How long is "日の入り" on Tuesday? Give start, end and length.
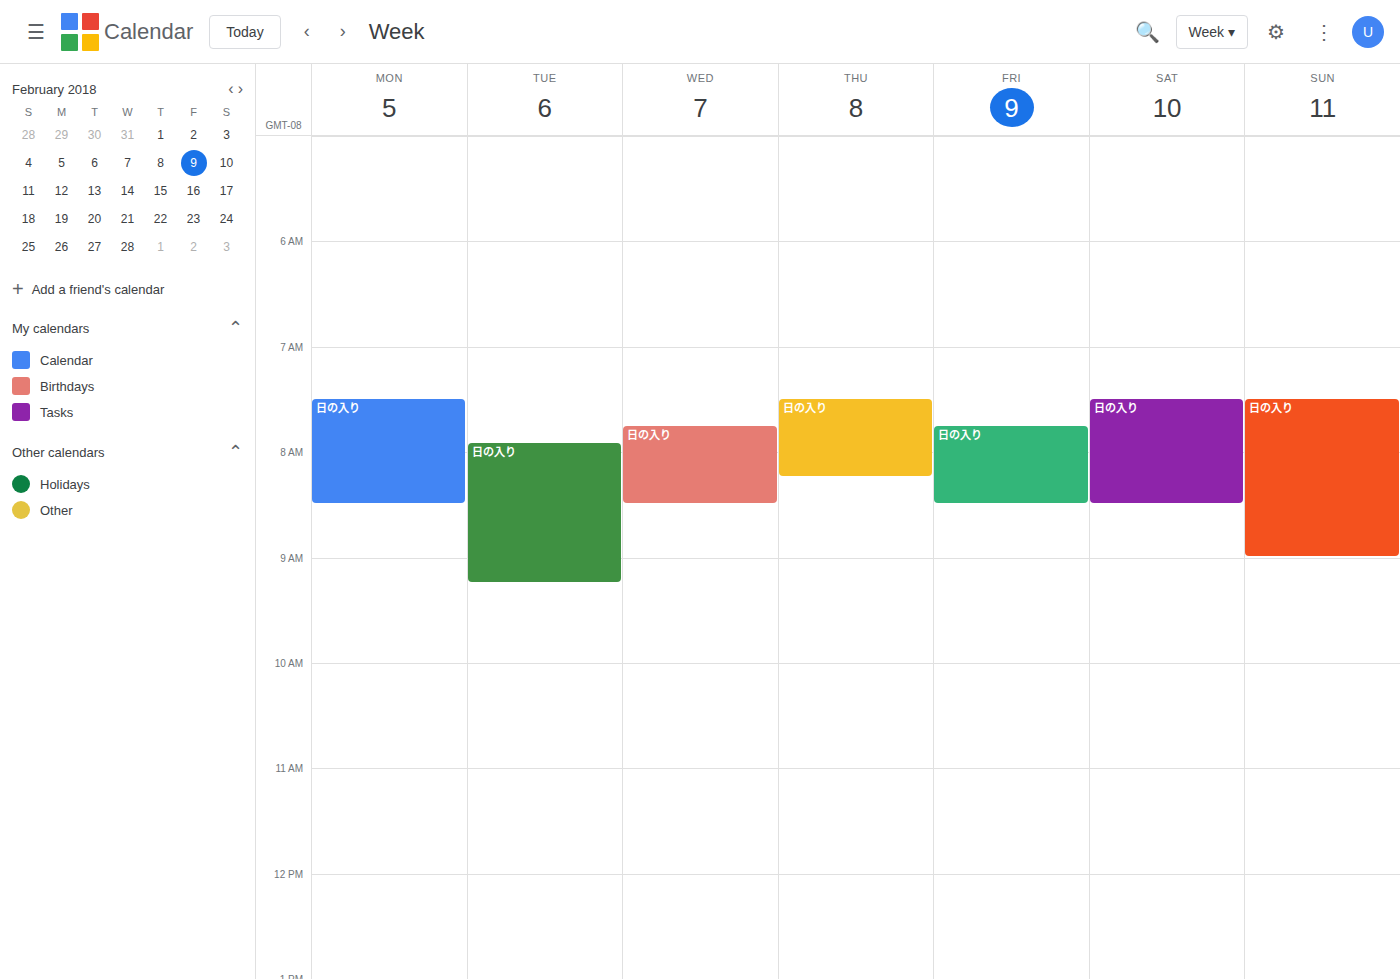
7:55 AM to 9:15 AM, 1 hour 20 minutes